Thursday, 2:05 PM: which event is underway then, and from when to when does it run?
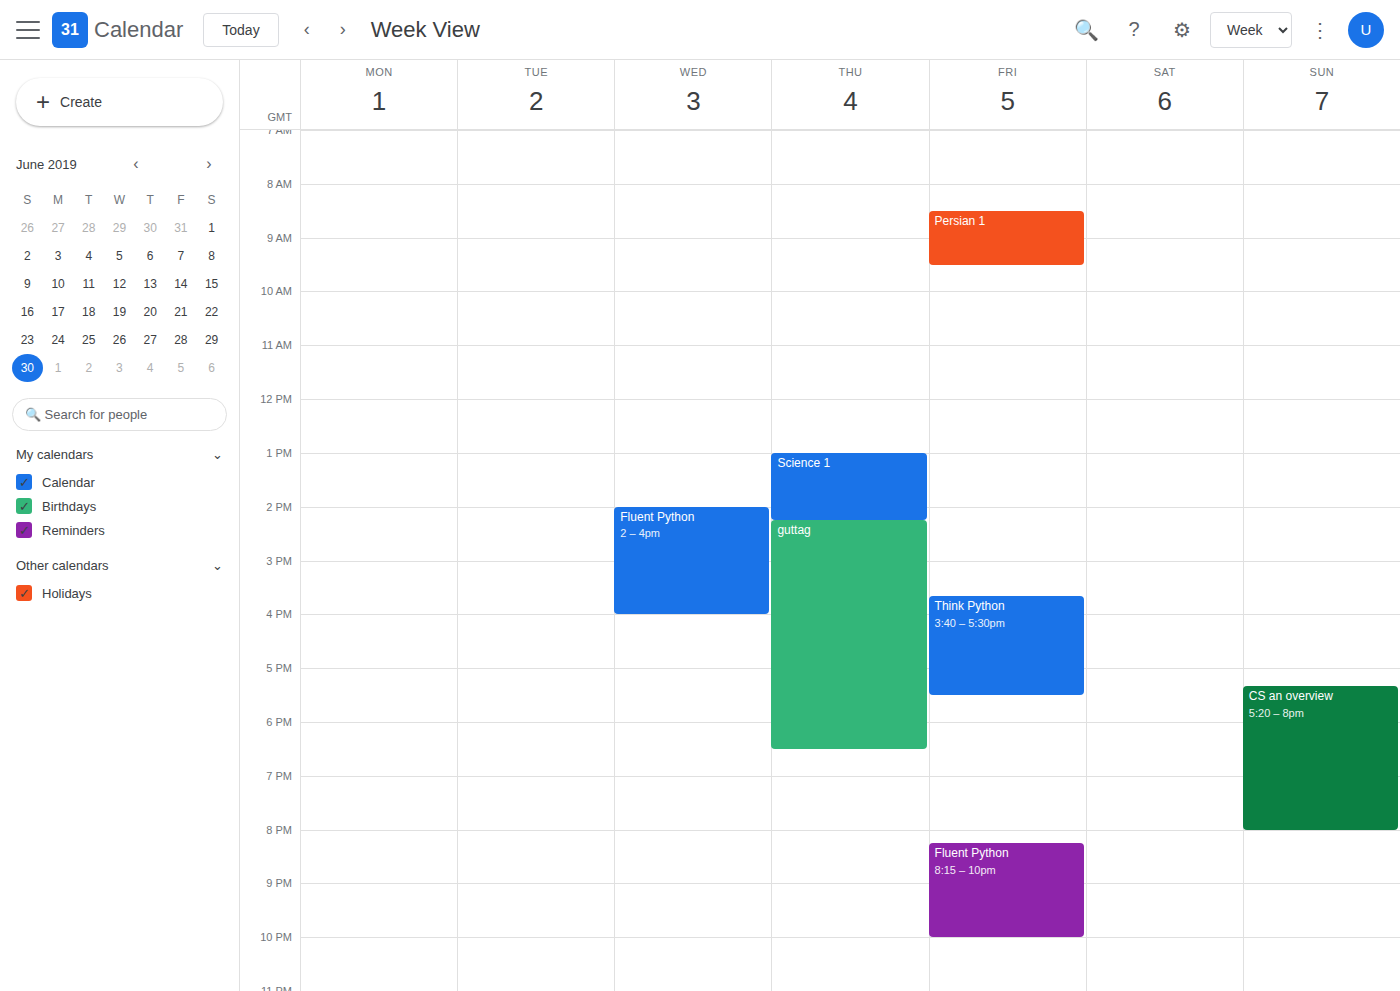
"Science 1", 1:00 PM to 2:15 PM